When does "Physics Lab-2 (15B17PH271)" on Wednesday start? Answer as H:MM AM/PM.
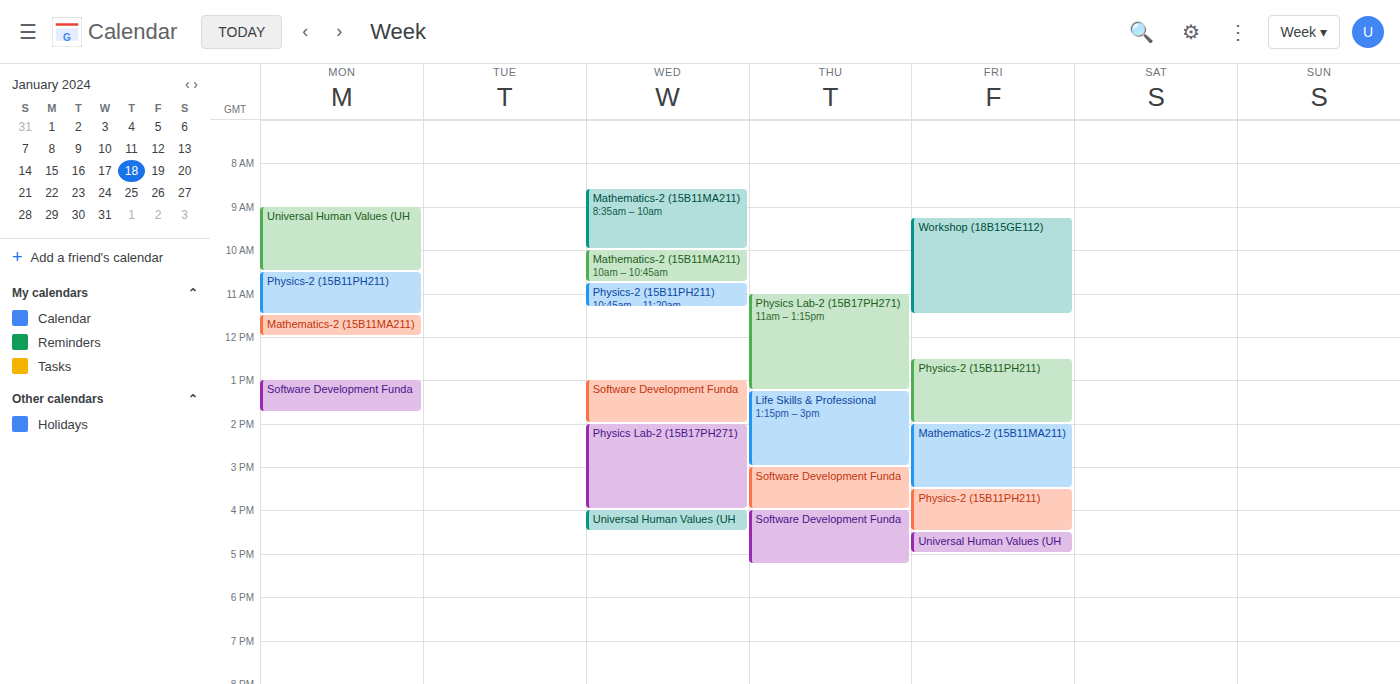
2:00 PM